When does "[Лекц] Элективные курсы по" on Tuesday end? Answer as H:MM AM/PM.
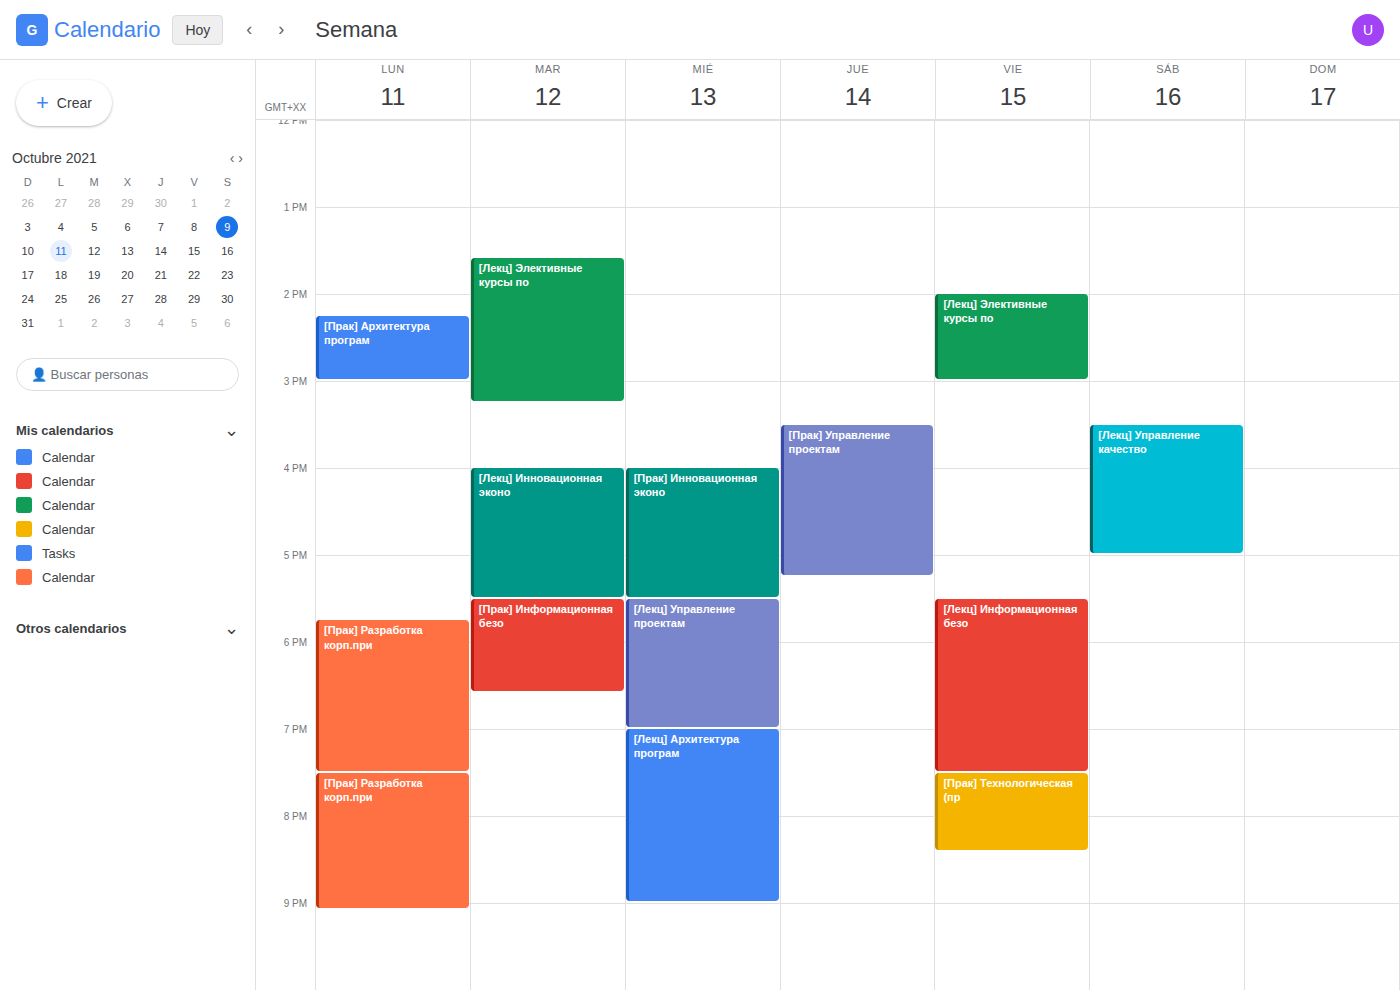
3:15 PM